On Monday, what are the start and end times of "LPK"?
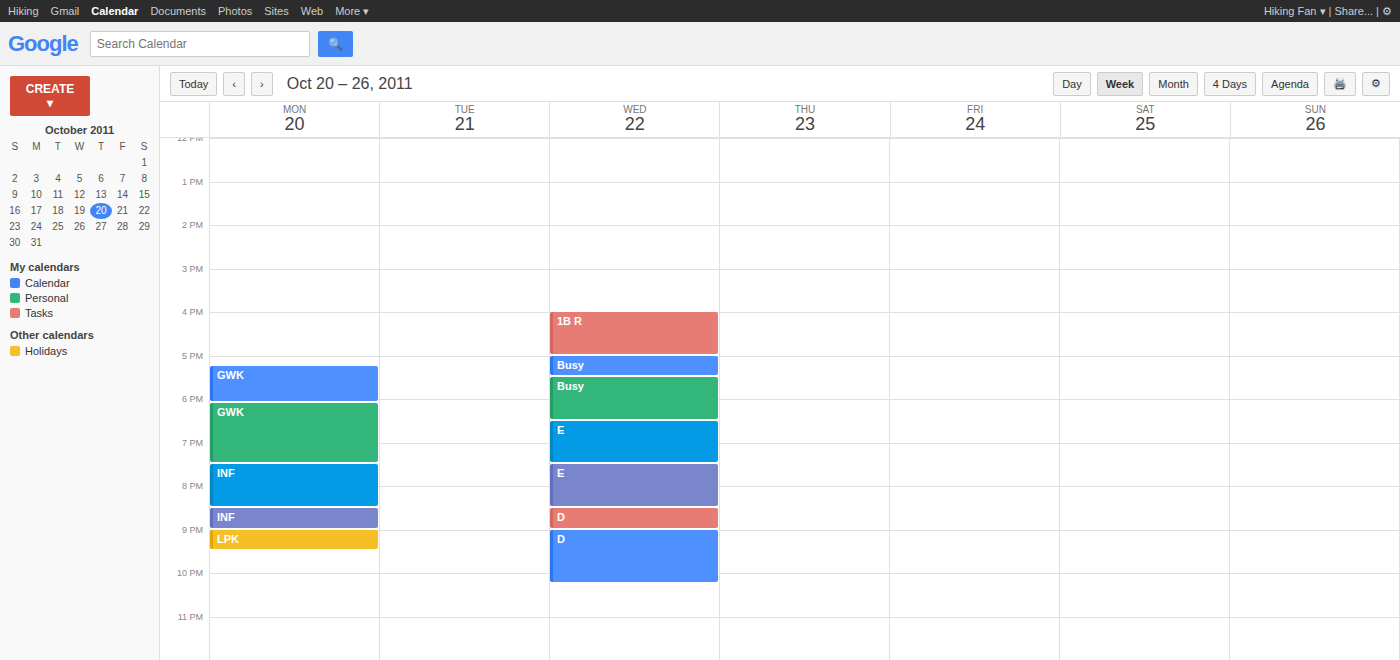
9:00 PM to 9:30 PM